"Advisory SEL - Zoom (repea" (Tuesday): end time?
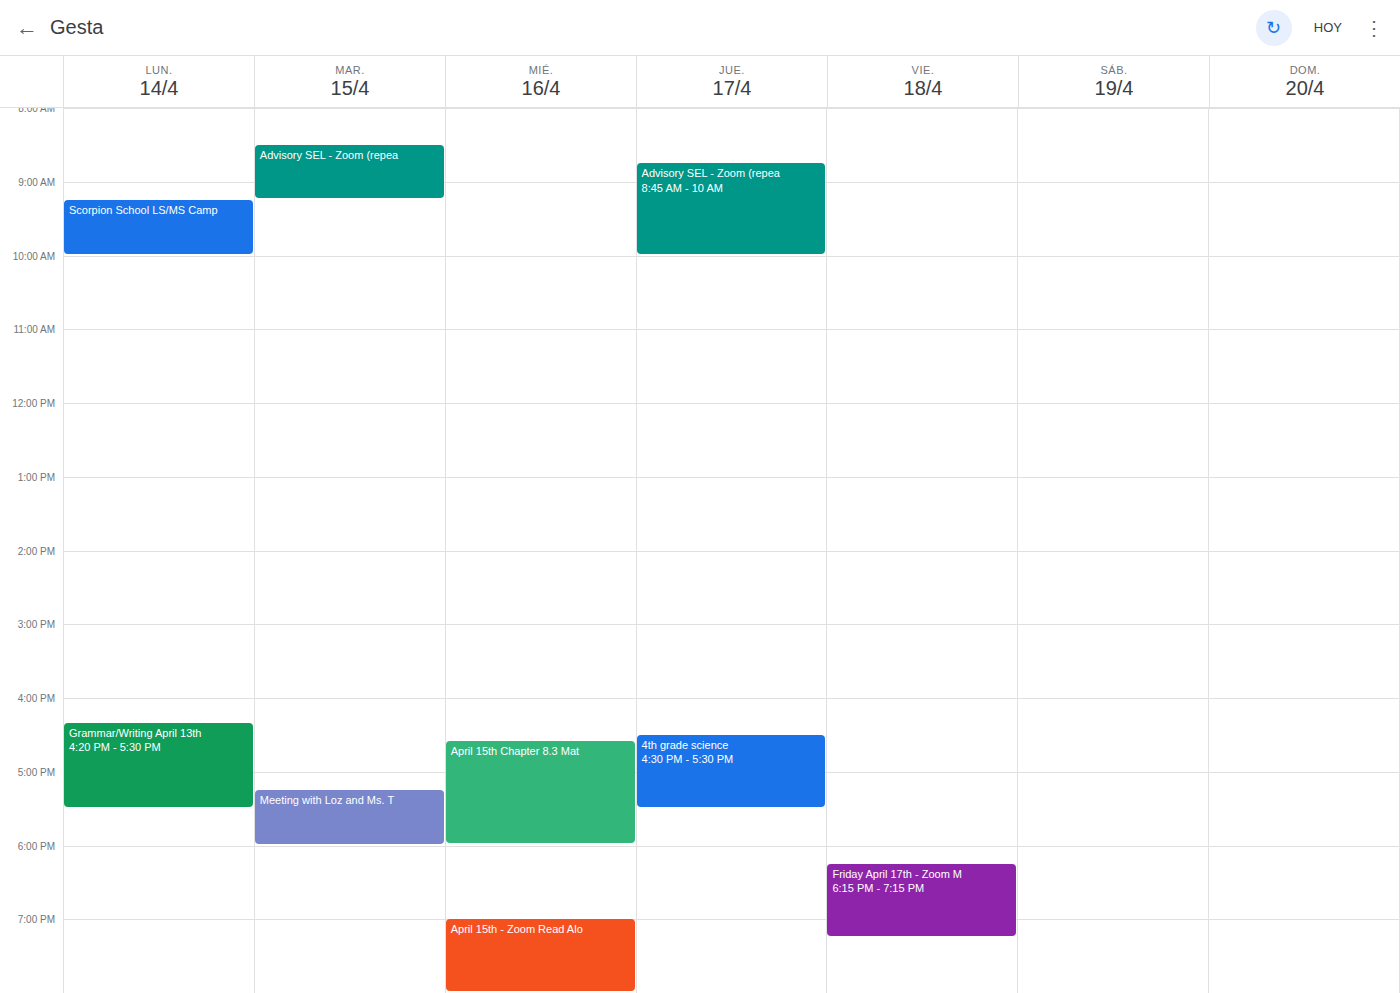
9:15 AM